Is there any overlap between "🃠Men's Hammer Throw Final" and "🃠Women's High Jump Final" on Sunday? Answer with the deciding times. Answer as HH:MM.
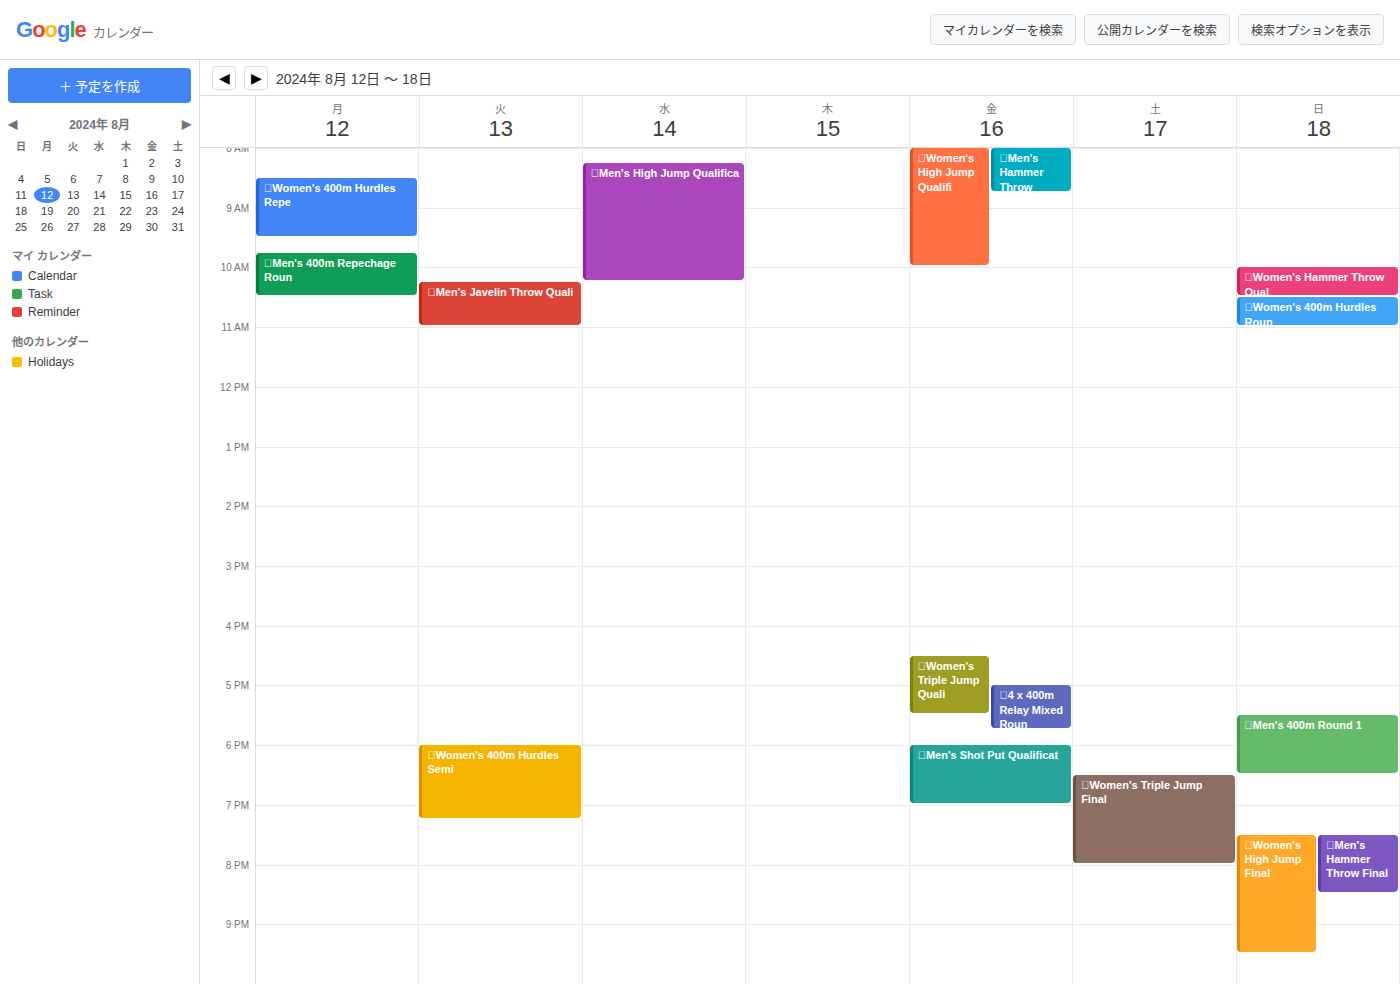
"🃠Women's High Jump Final" starts at 19:30, before "🃠Men's Hammer Throw Final" ends at 20:30 -- they overlap.